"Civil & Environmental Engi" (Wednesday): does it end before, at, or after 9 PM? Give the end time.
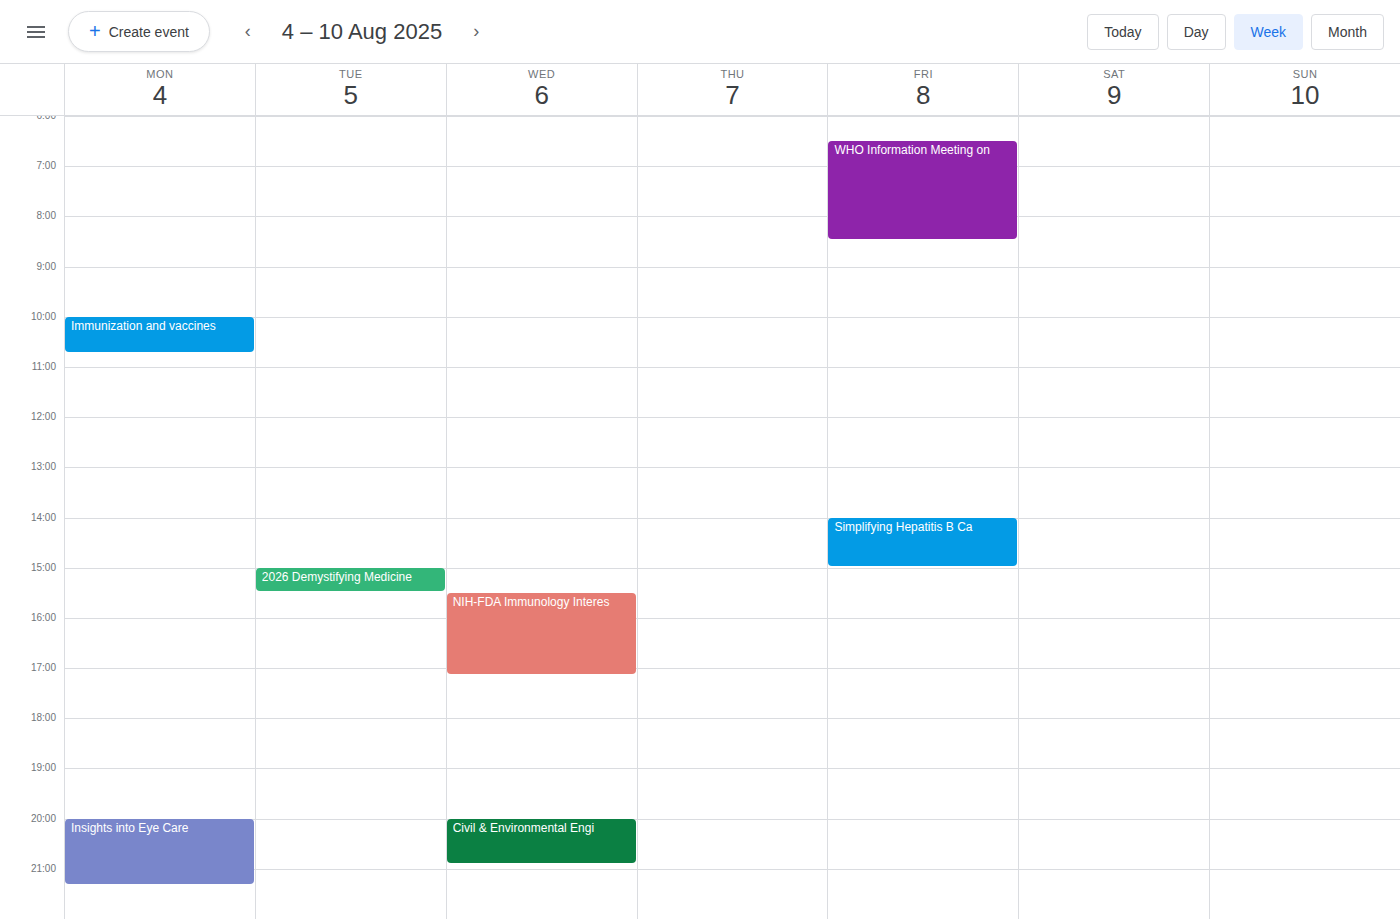
8:55 PM -- before 9 PM, 5 minutes above the 9 PM line.